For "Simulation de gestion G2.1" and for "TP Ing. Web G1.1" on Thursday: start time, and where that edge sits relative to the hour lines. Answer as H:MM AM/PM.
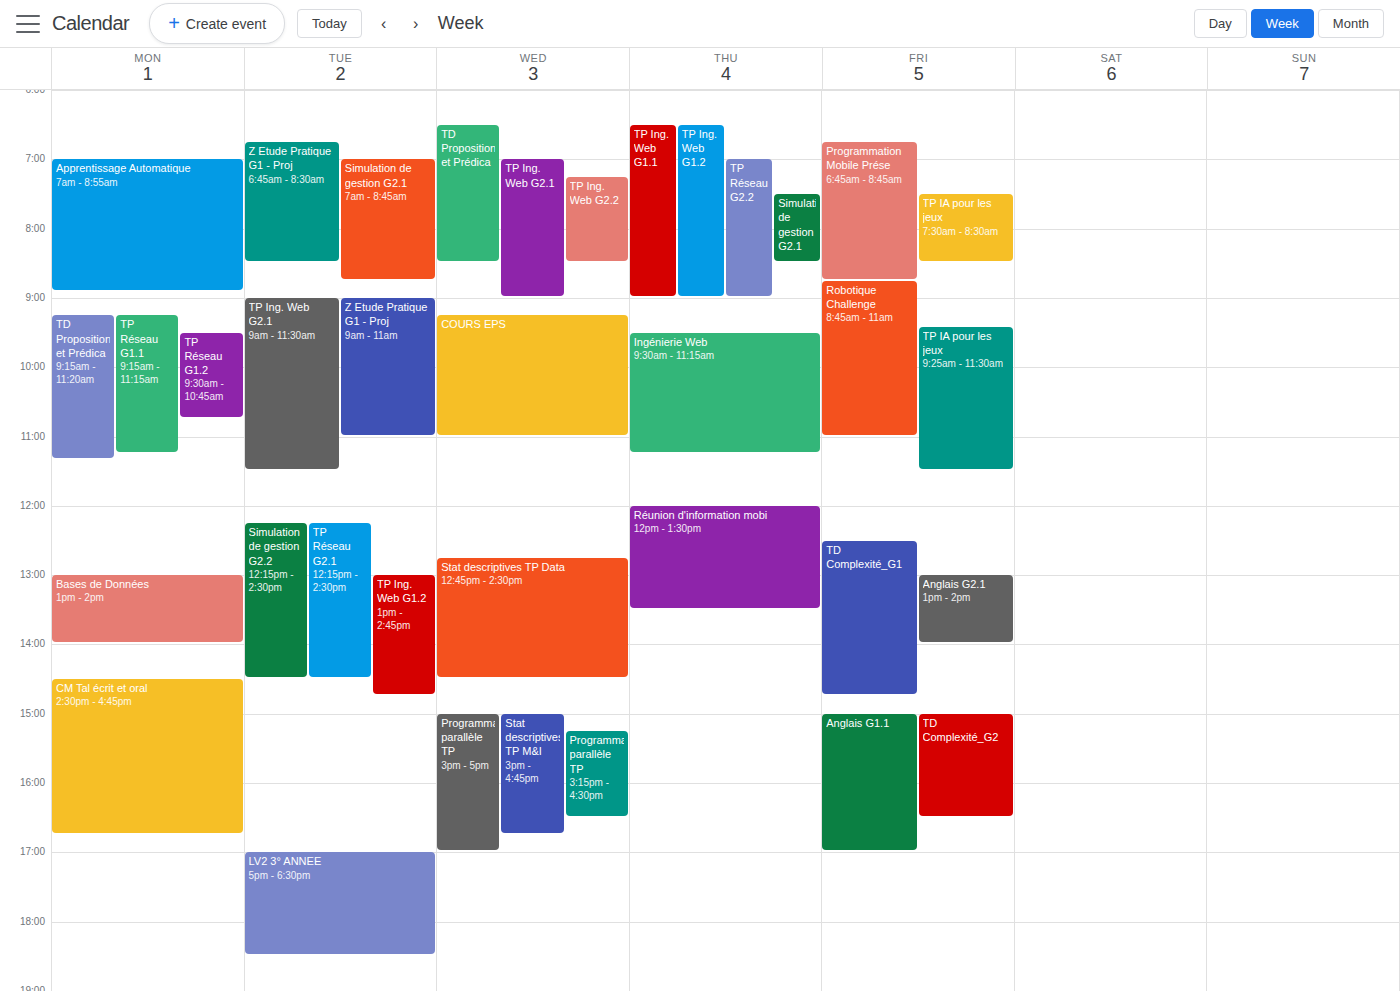
"Simulation de gestion G2.1": 7:30 AM, halfway between the 7 AM and 8 AM lines. "TP Ing. Web G1.1": 6:30 AM, halfway between the 6 AM and 7 AM lines.